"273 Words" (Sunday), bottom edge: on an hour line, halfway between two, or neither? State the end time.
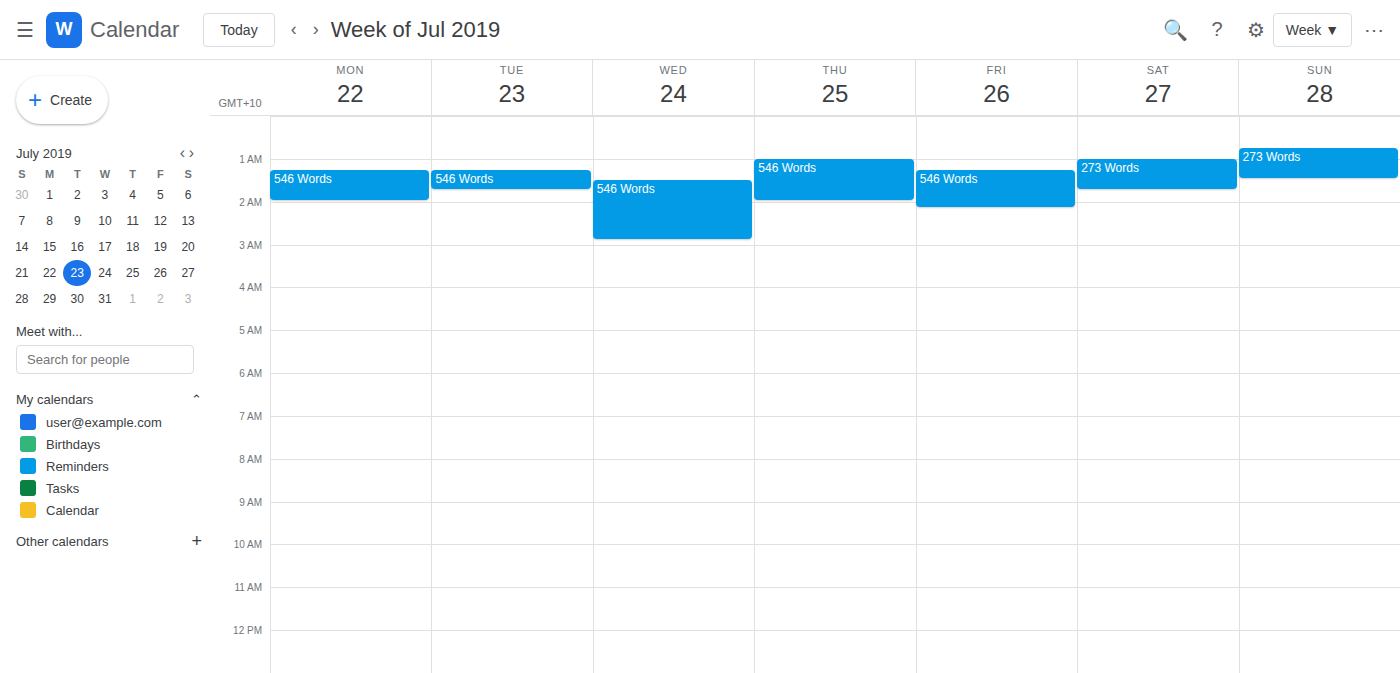
1:30 AM -- halfway between the 1 AM and 2 AM lines.